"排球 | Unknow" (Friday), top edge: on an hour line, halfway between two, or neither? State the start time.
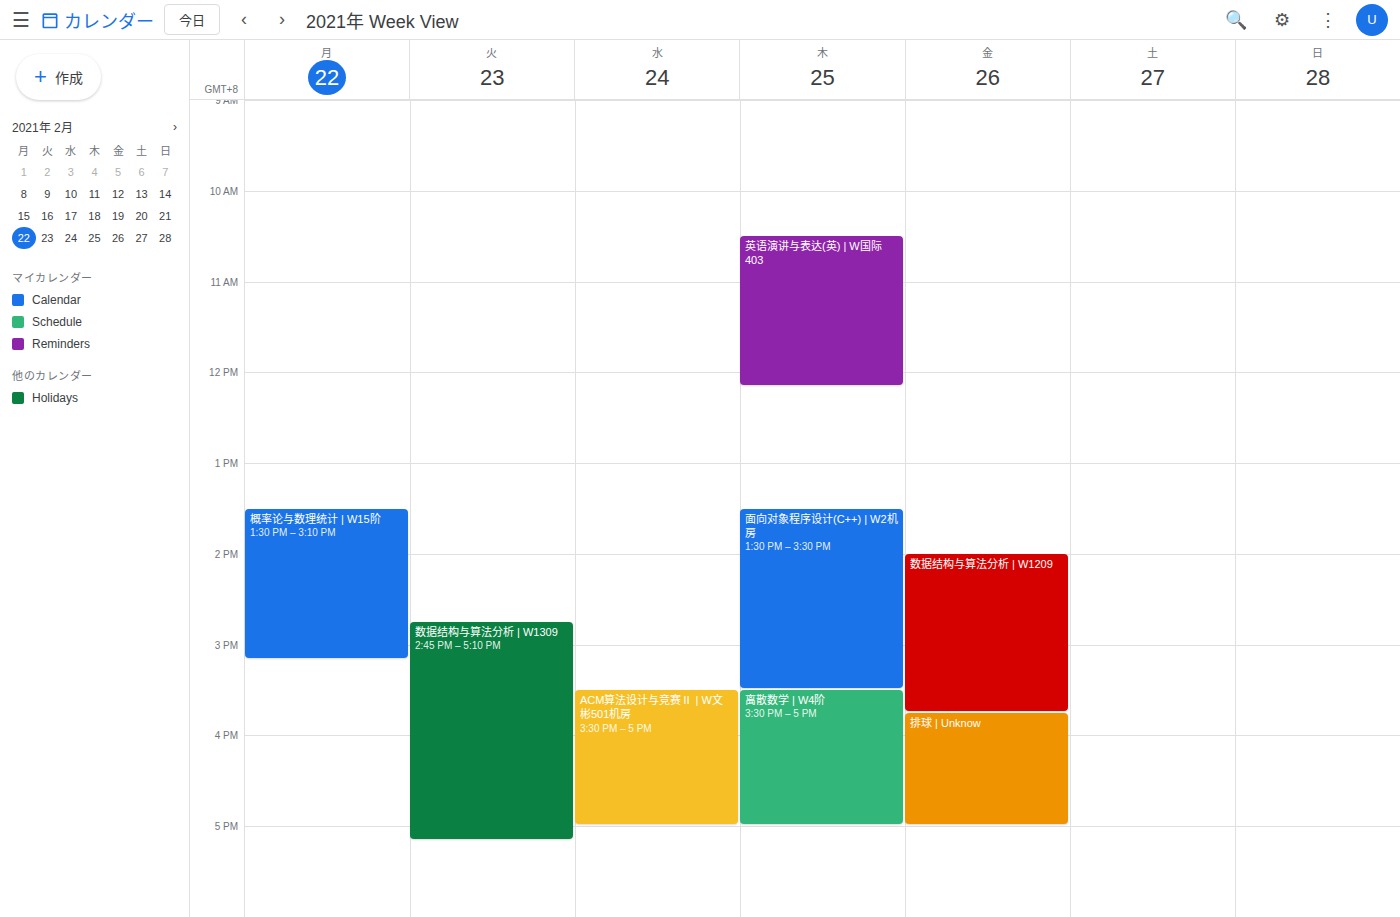
3:45 PM -- neither: three quarters of the way from the 3 PM line to the 4 PM line.